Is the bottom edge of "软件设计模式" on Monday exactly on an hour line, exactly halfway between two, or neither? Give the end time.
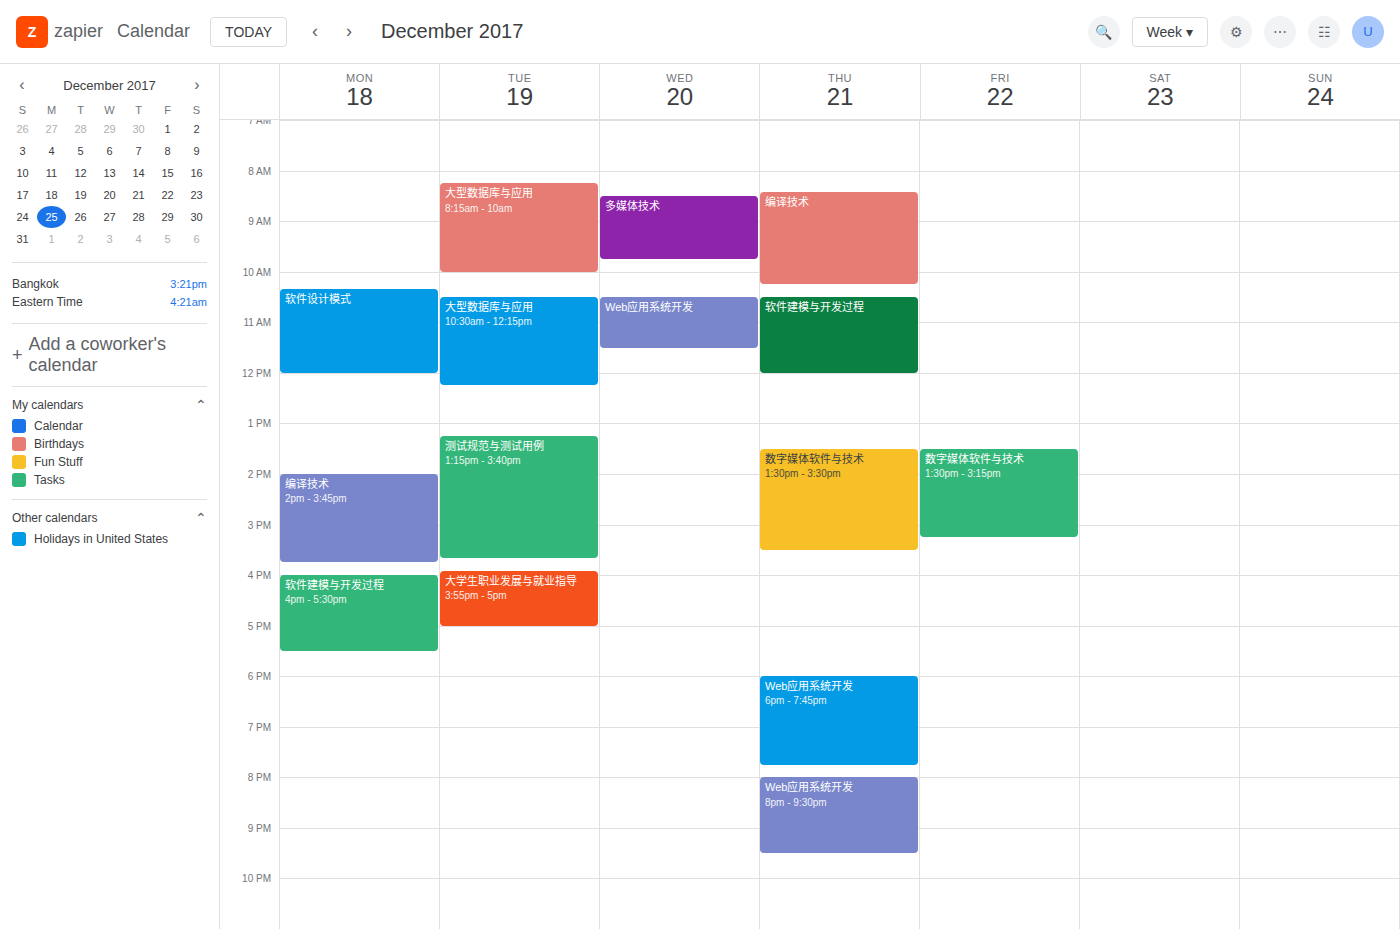
12:00 PM -- exactly on the 12 PM line.